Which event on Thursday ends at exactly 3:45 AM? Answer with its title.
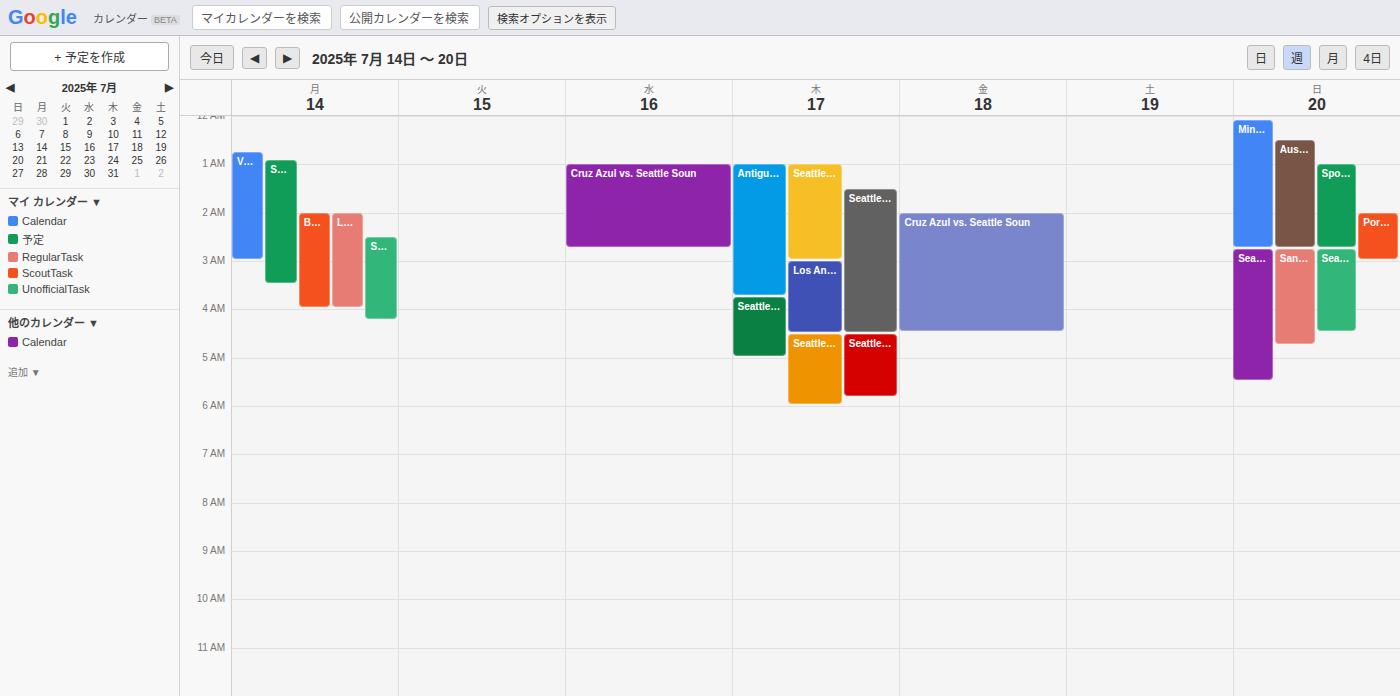
"Antigua GFC vs. Seattle So"